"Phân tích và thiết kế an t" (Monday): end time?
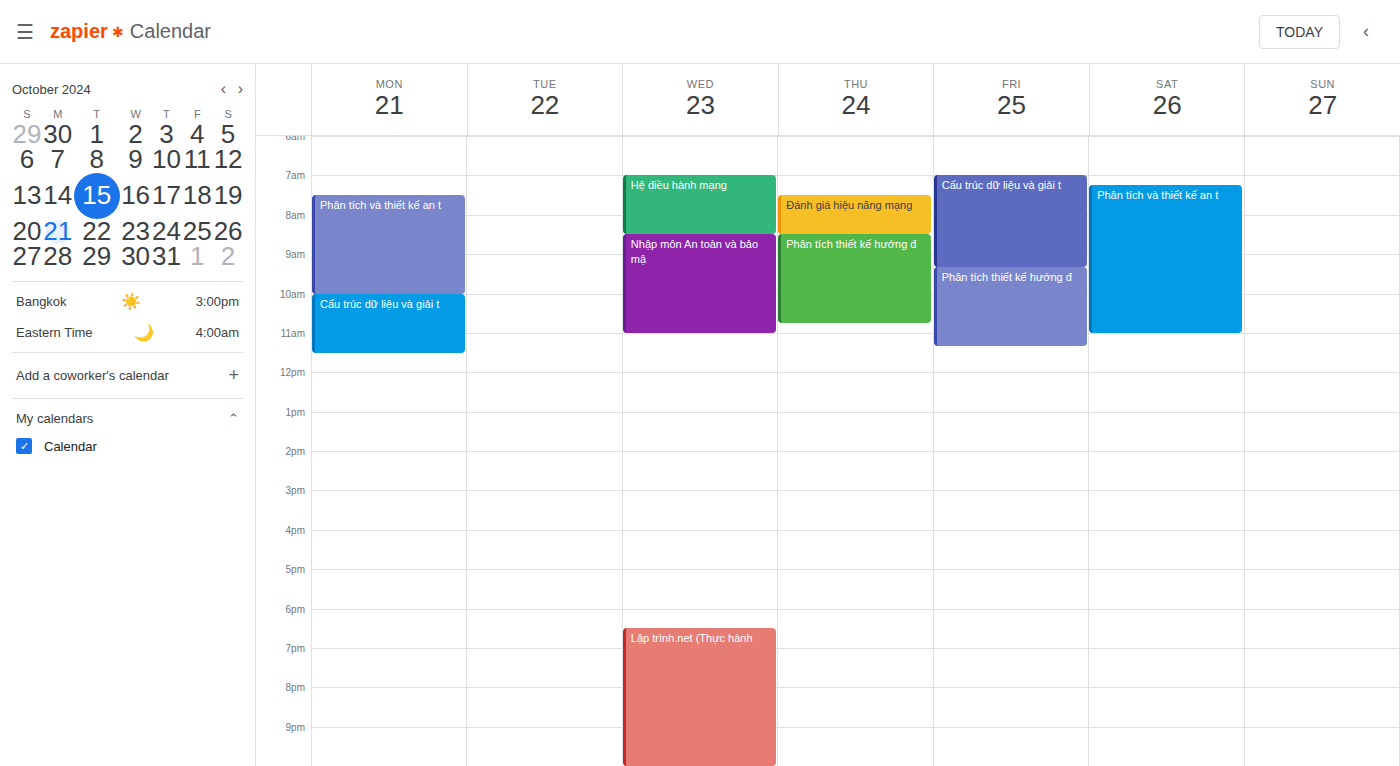
10:00